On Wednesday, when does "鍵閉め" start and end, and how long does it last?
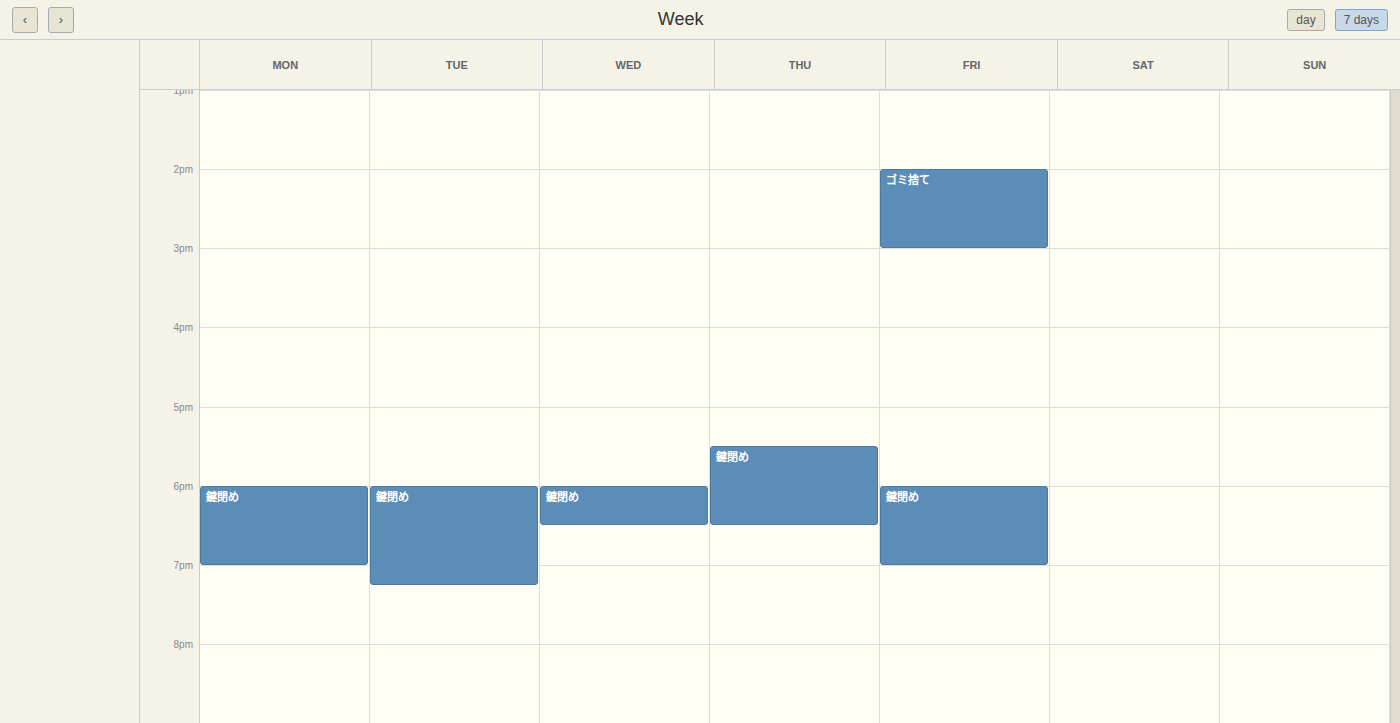
6:00 PM to 6:30 PM, 30 minutes